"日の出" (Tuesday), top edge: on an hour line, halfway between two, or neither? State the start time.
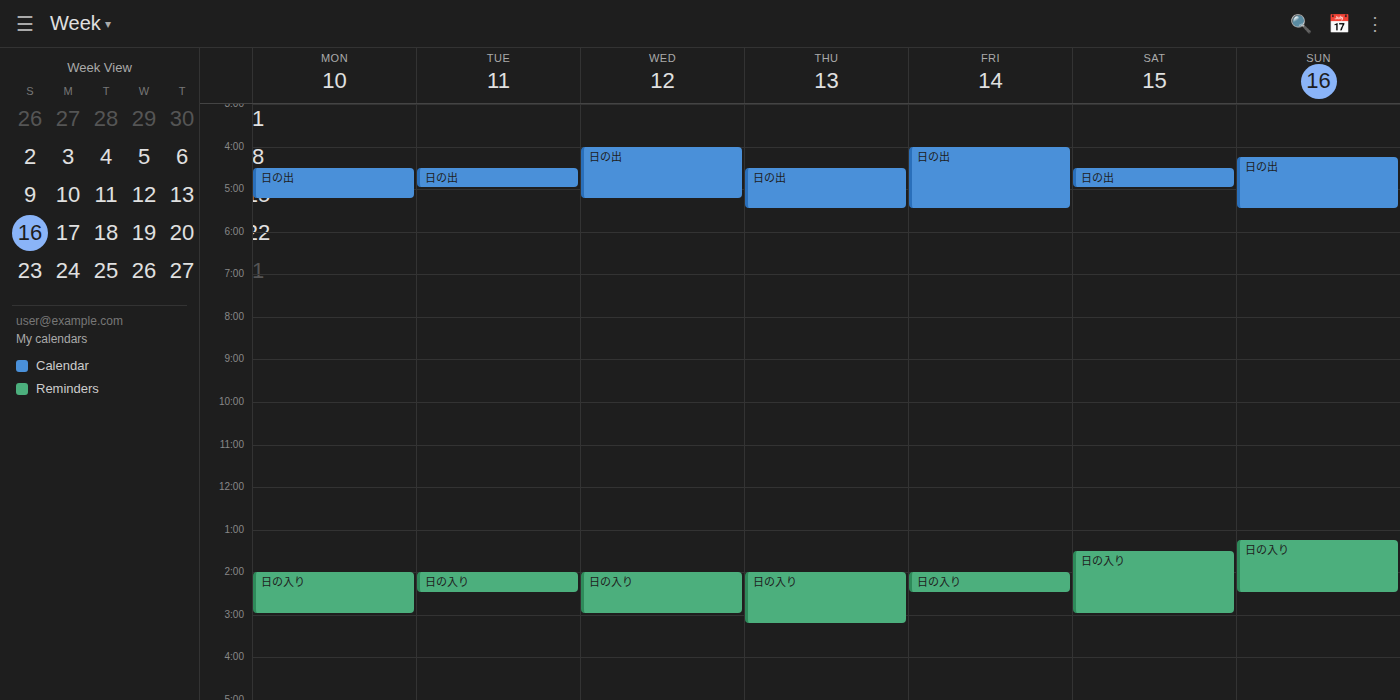
4:30 AM -- halfway between the 4 AM and 5 AM lines.